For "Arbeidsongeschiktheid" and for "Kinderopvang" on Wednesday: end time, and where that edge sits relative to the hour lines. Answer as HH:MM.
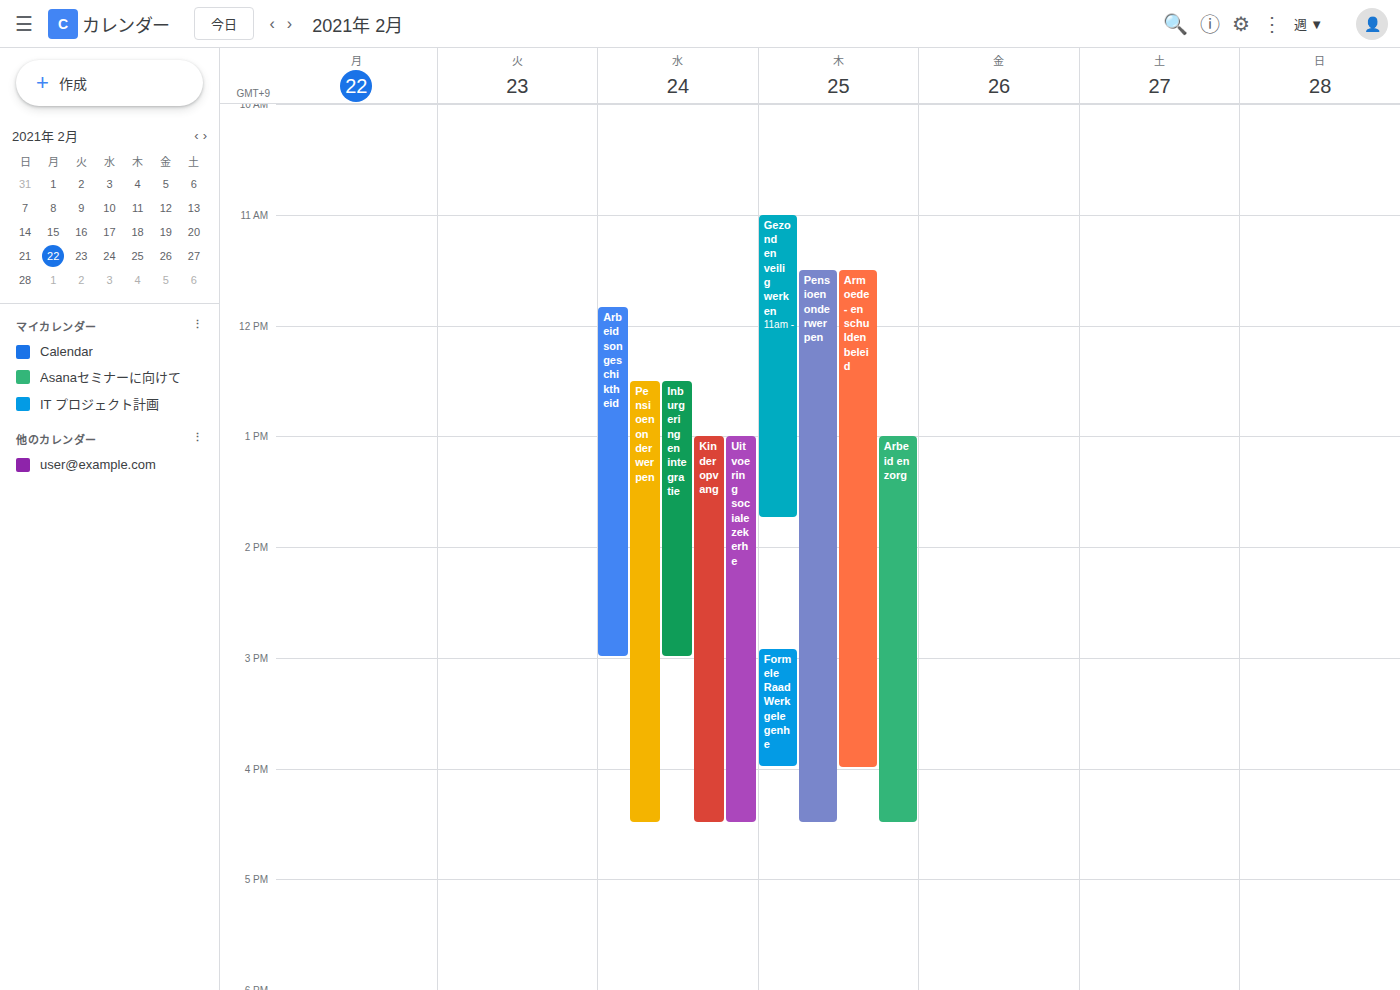
"Arbeidsongeschiktheid": 15:00, exactly on the 15:00 line. "Kinderopvang": 16:30, halfway between the 16:00 and 17:00 lines.